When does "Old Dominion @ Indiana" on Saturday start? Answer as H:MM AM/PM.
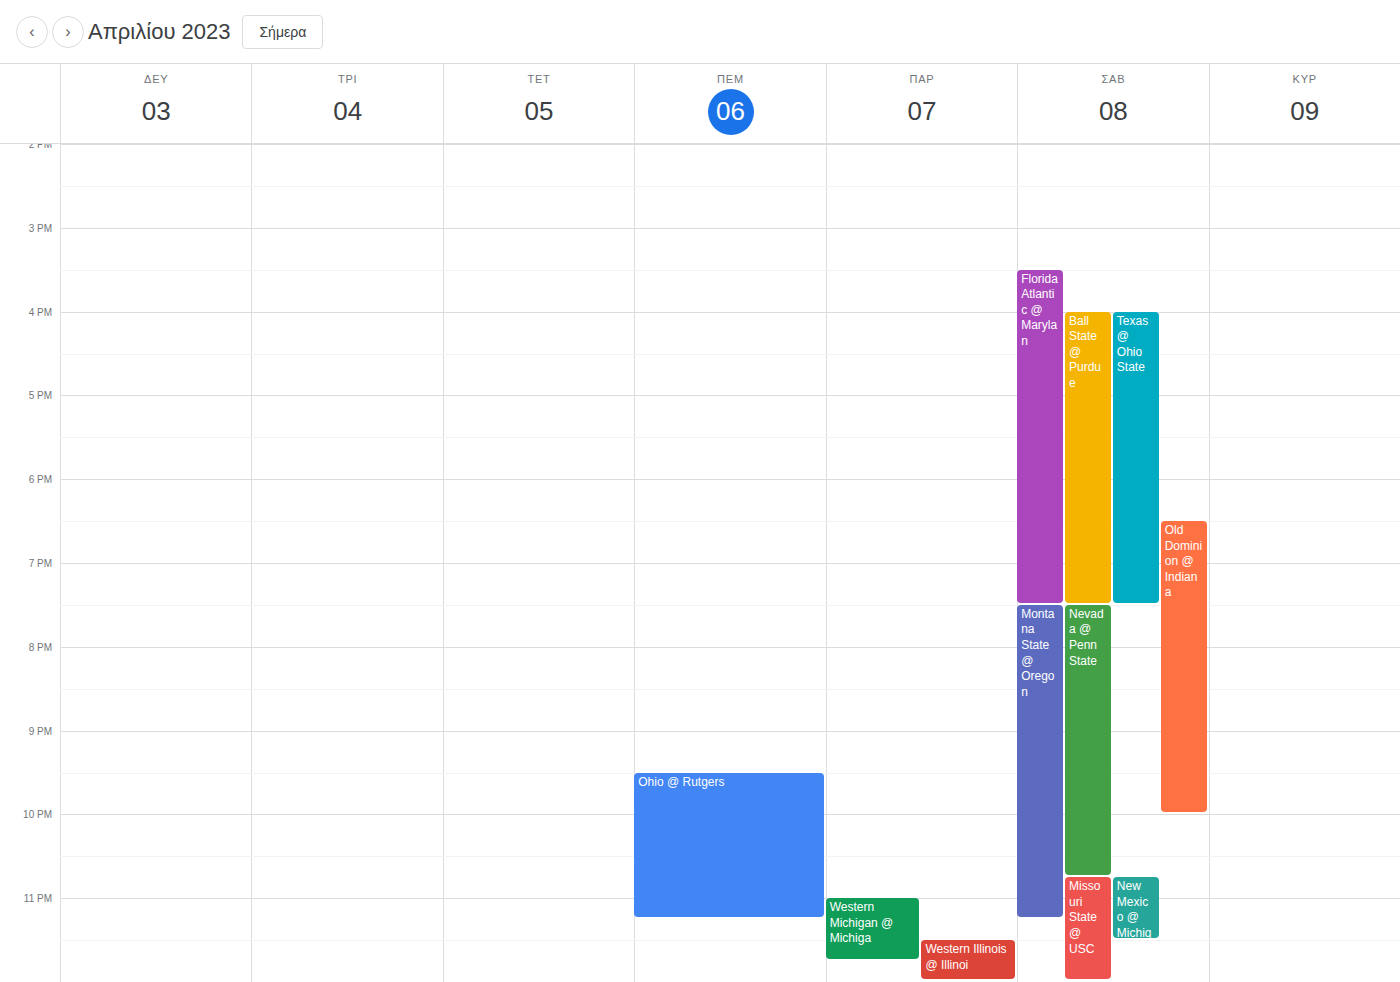
6:30 PM